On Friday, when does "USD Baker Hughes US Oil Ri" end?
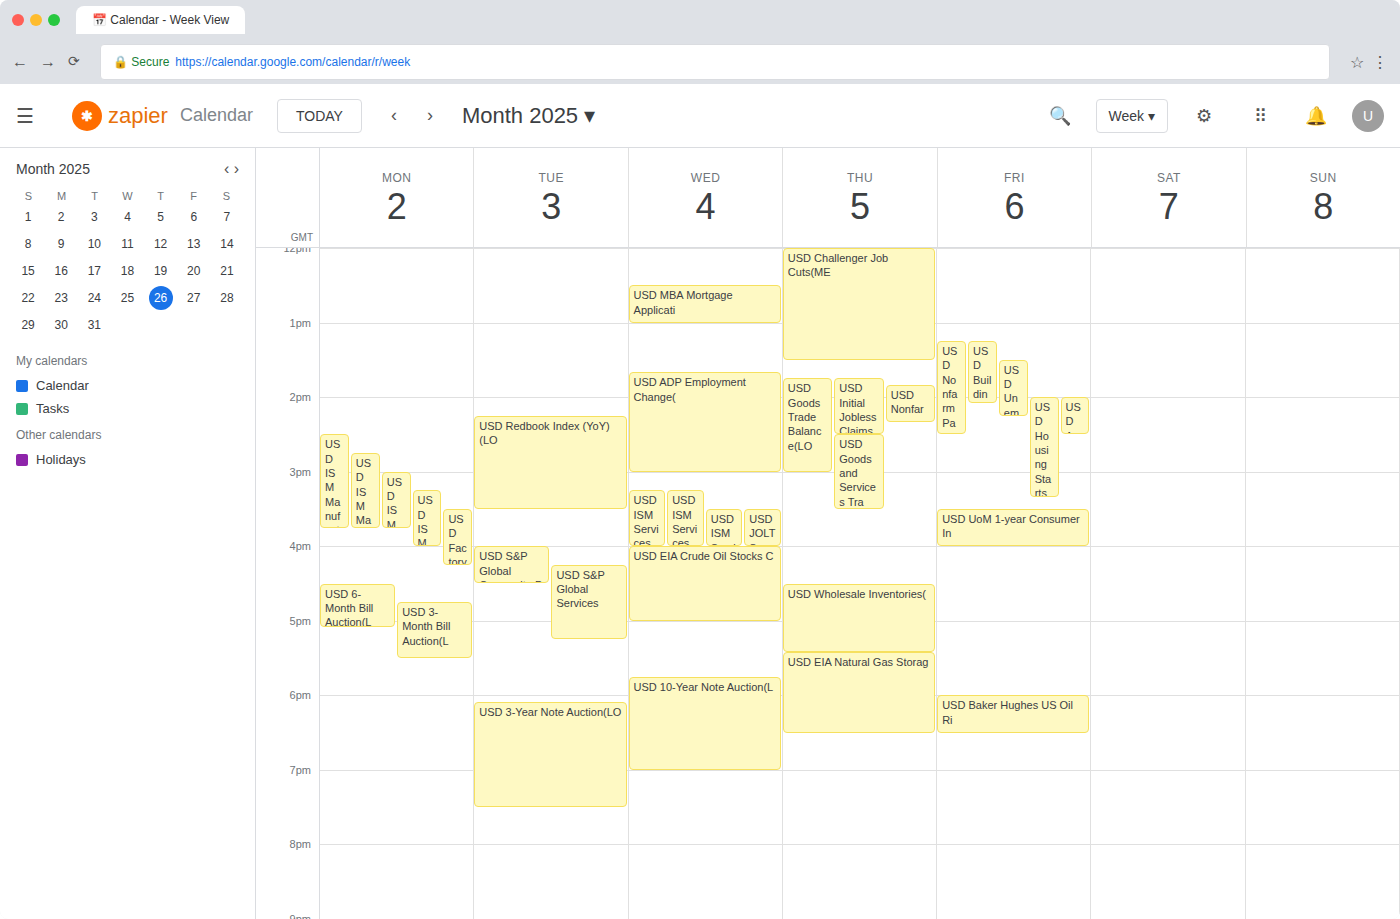
6:30 PM